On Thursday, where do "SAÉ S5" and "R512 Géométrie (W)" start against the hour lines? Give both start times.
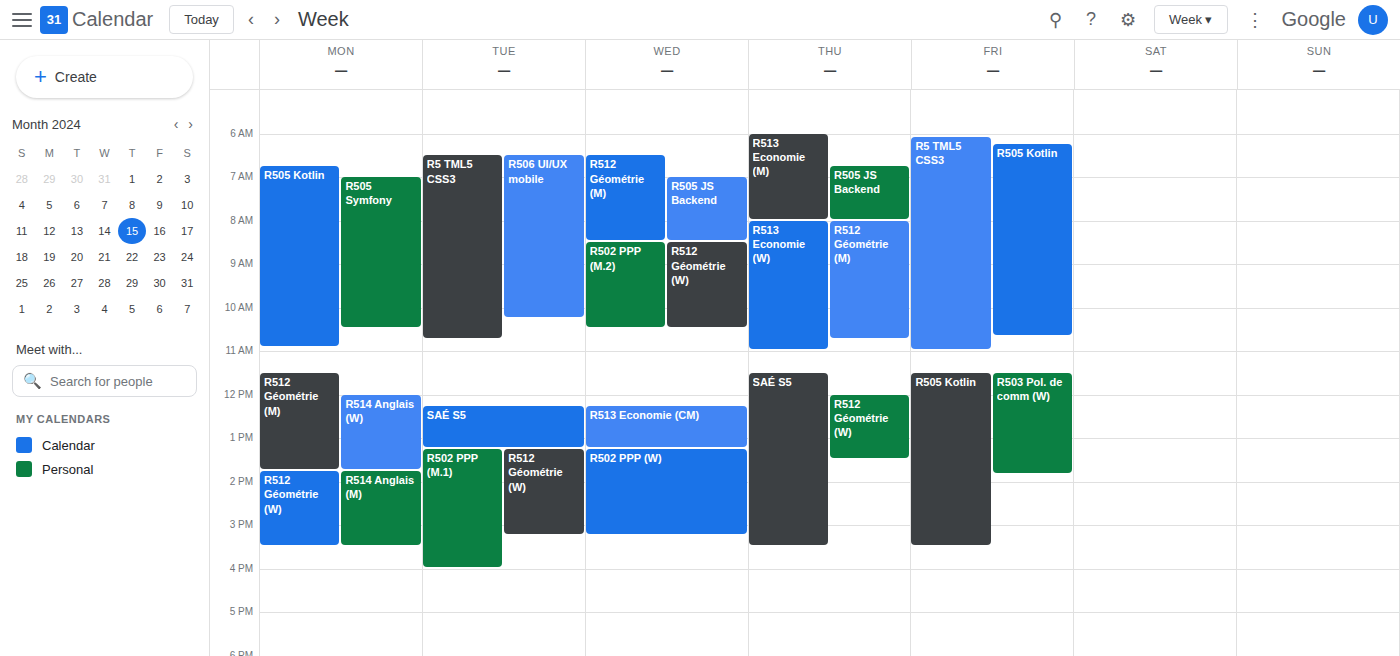
"SAÉ S5": 11:30 AM, halfway between the 11 AM and 12 PM lines. "R512 Géométrie (W)": 12:00 PM, exactly on the 12 PM line.